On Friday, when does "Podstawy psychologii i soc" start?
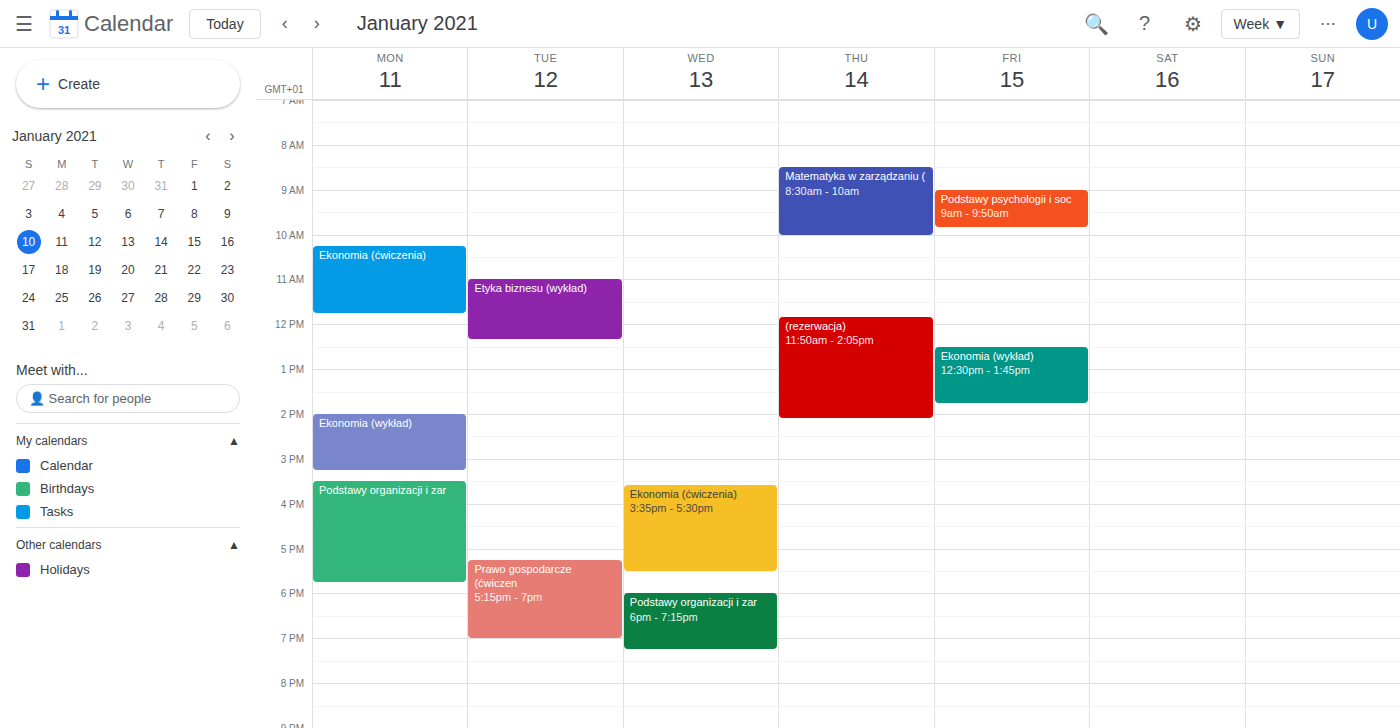
09:00